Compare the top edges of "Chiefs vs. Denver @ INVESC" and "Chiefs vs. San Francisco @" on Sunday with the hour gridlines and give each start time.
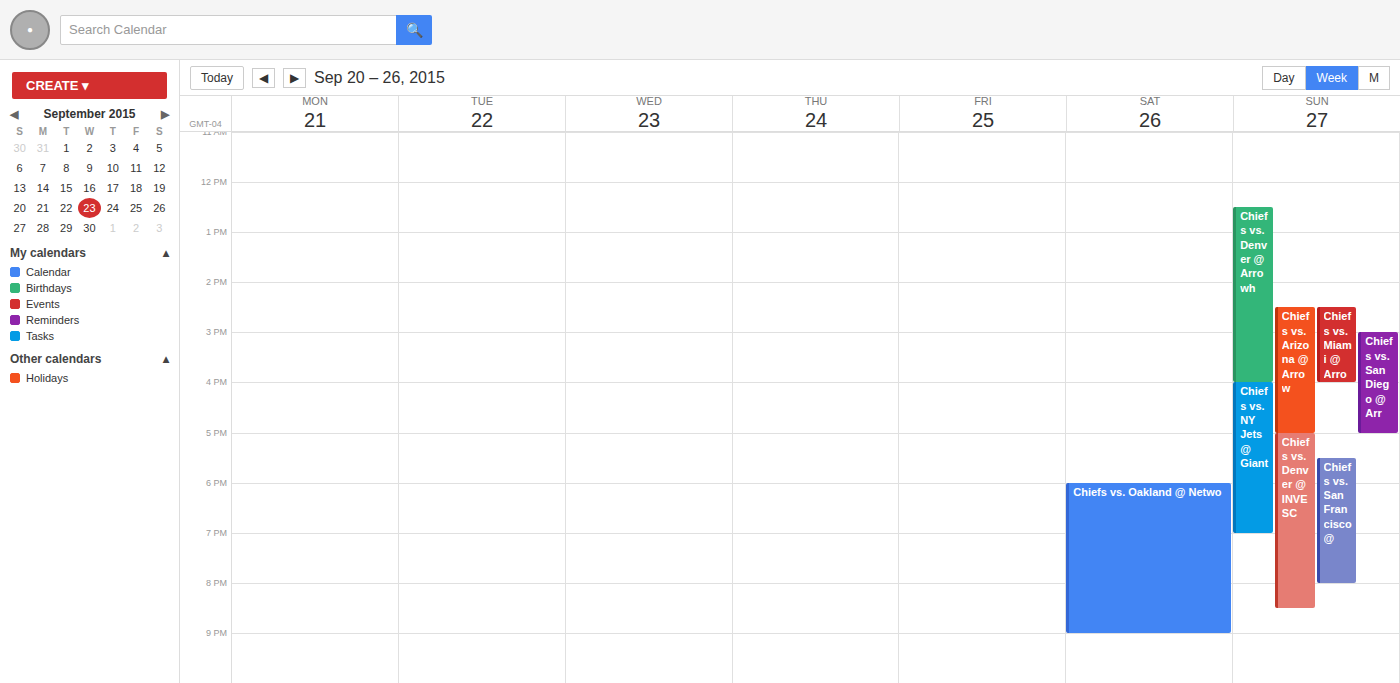
"Chiefs vs. Denver @ INVESC": 5:00 PM, exactly on the 5 PM line. "Chiefs vs. San Francisco @": 5:30 PM, halfway between the 5 PM and 6 PM lines.